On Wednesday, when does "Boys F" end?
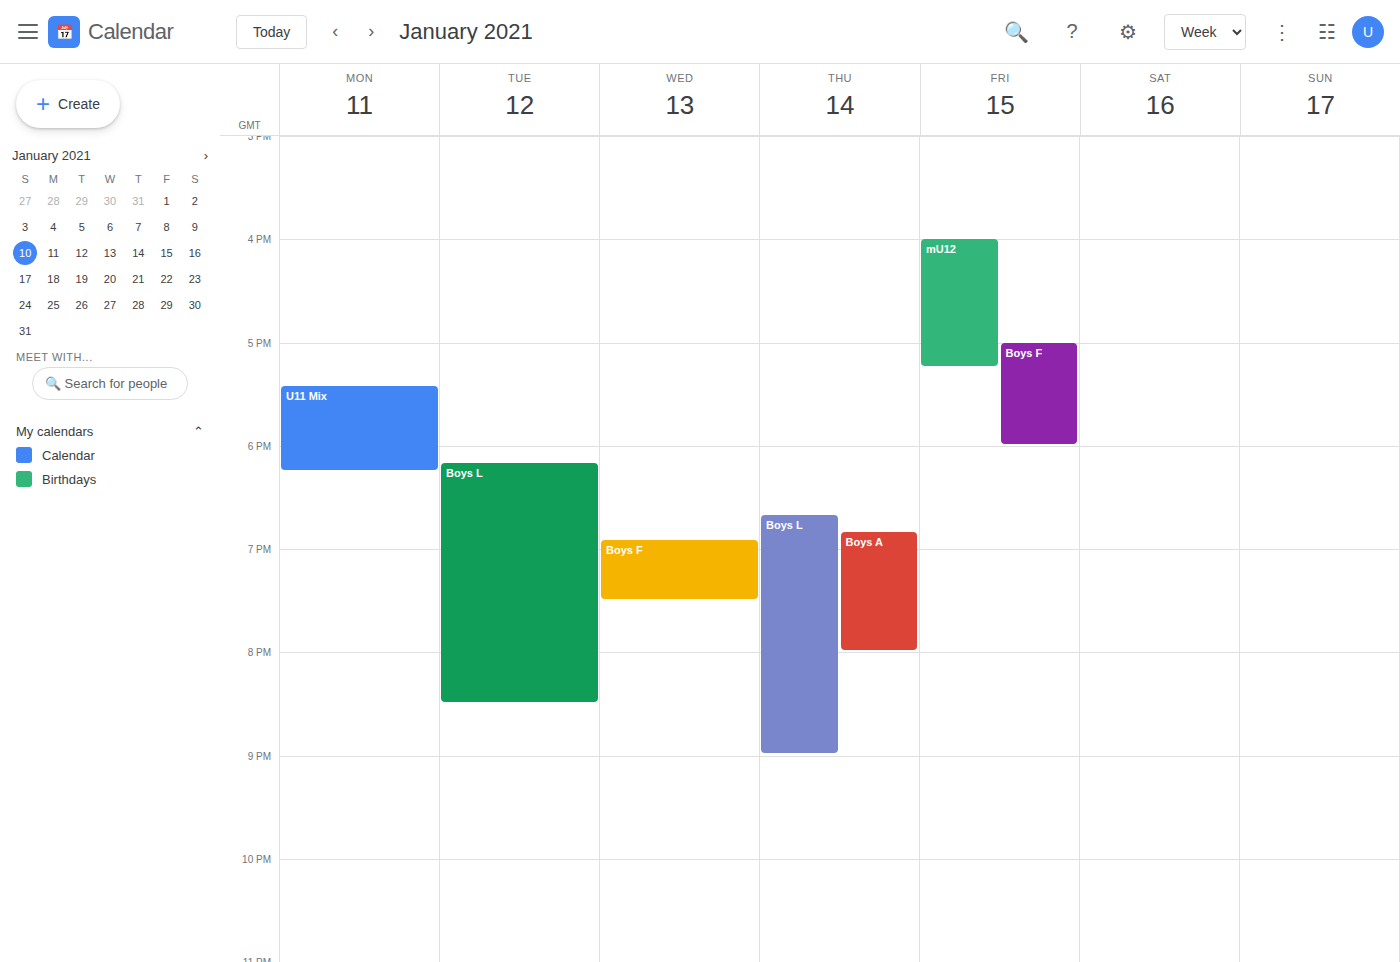
7:30 PM